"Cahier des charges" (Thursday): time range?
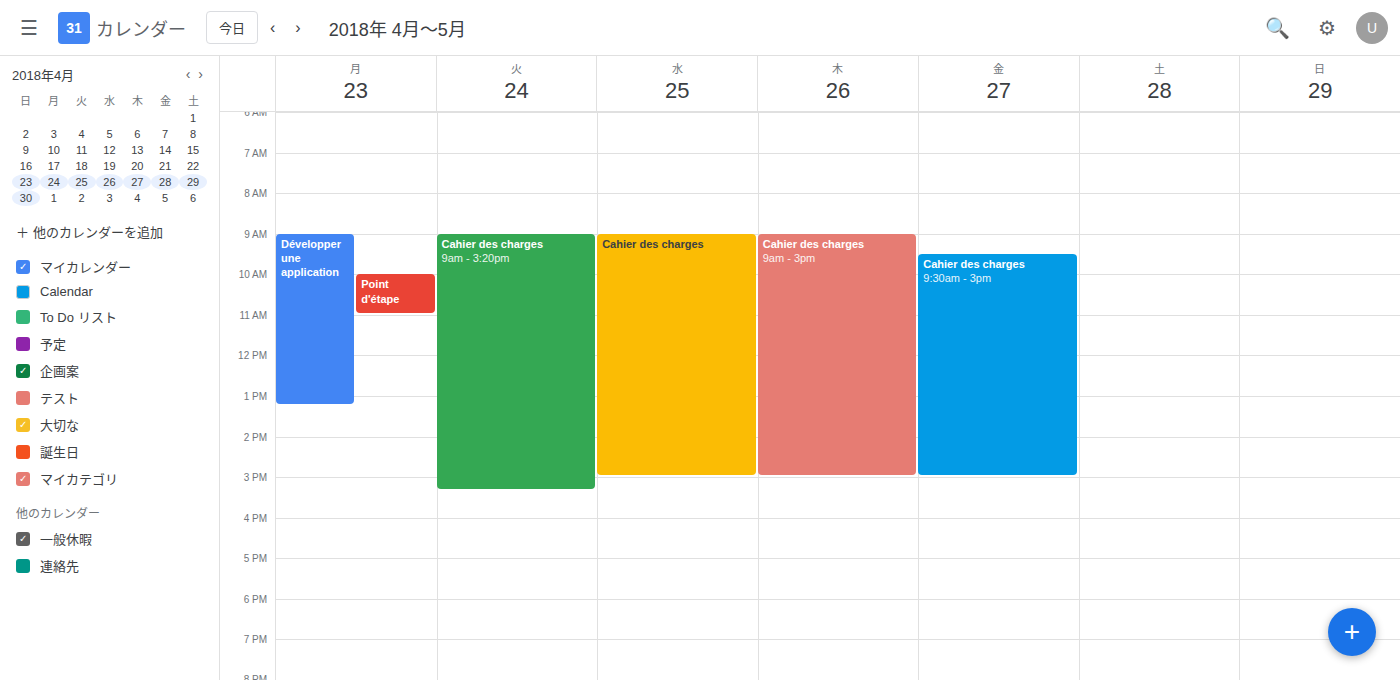
9:00 AM to 3:00 PM